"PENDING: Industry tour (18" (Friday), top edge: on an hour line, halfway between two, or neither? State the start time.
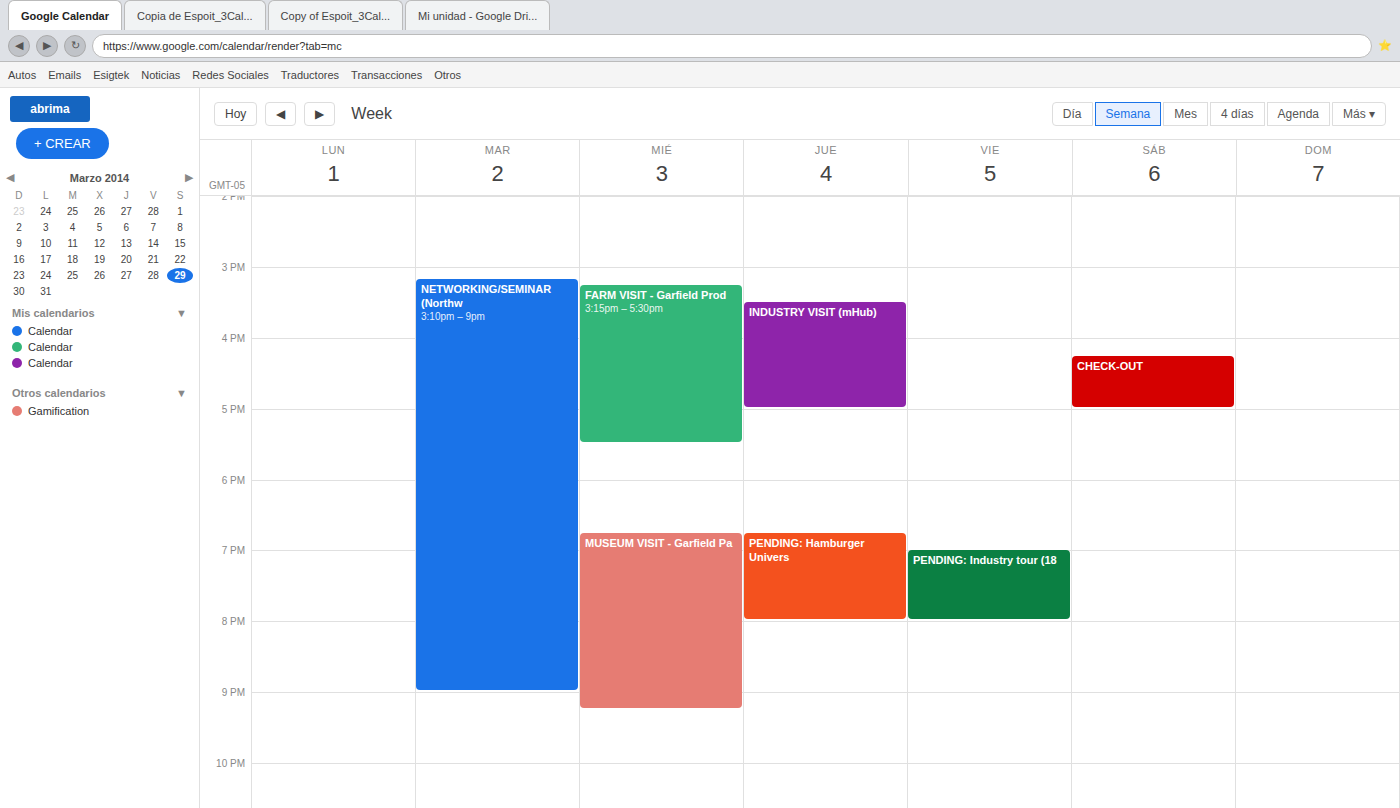
7:00 PM -- exactly on the 7 PM line.